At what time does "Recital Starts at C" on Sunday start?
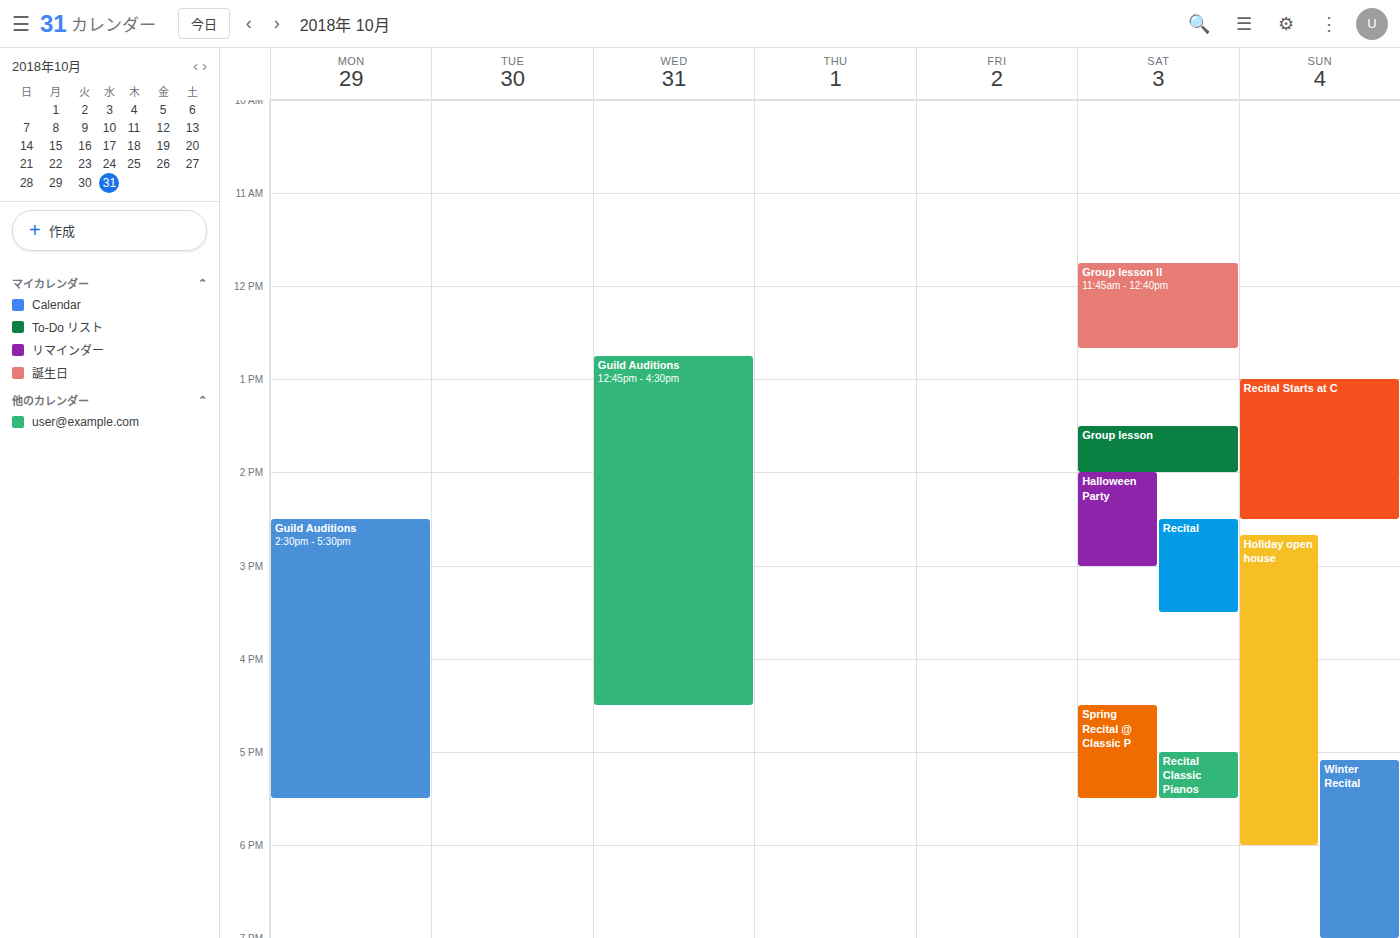
1:00 PM